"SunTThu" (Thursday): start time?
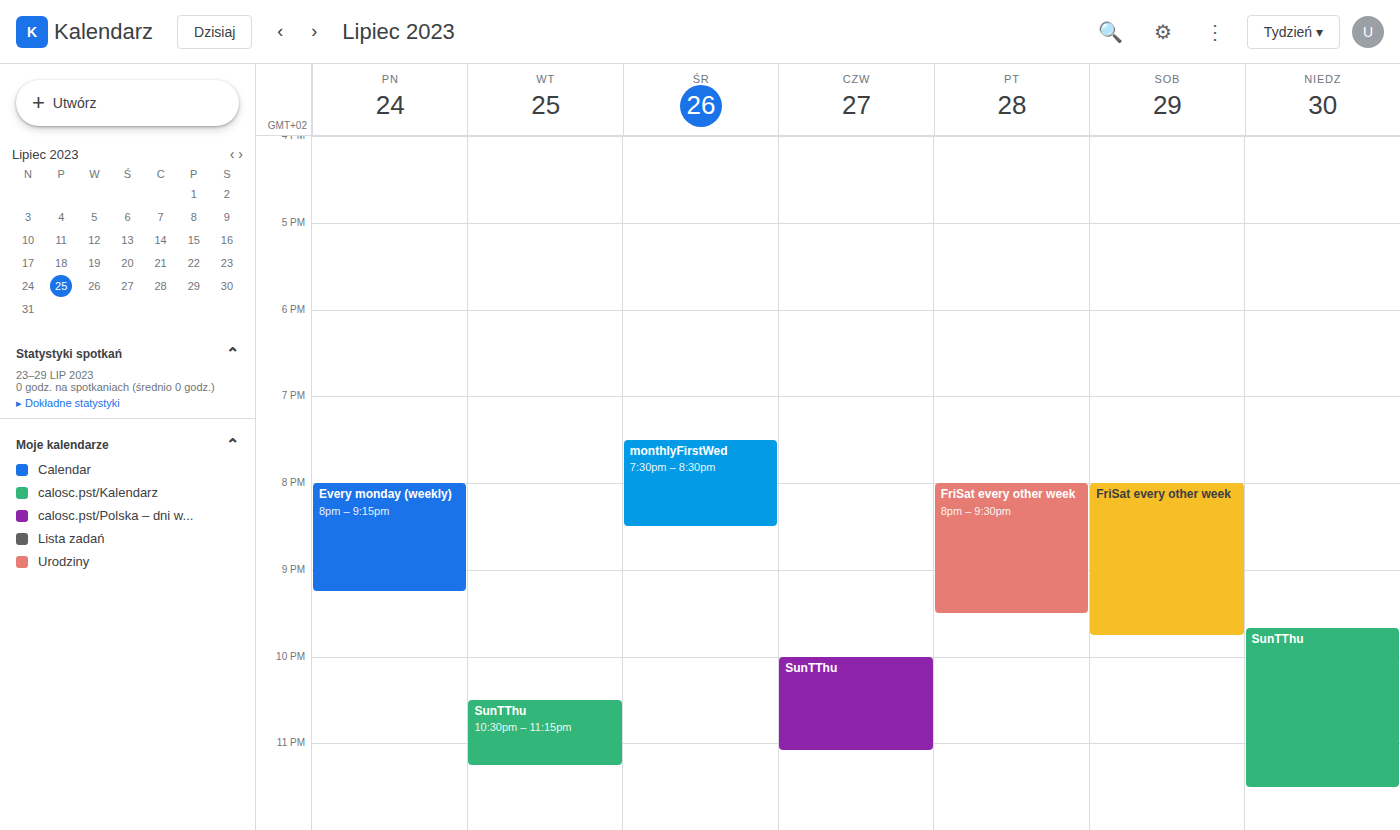
10:00 PM